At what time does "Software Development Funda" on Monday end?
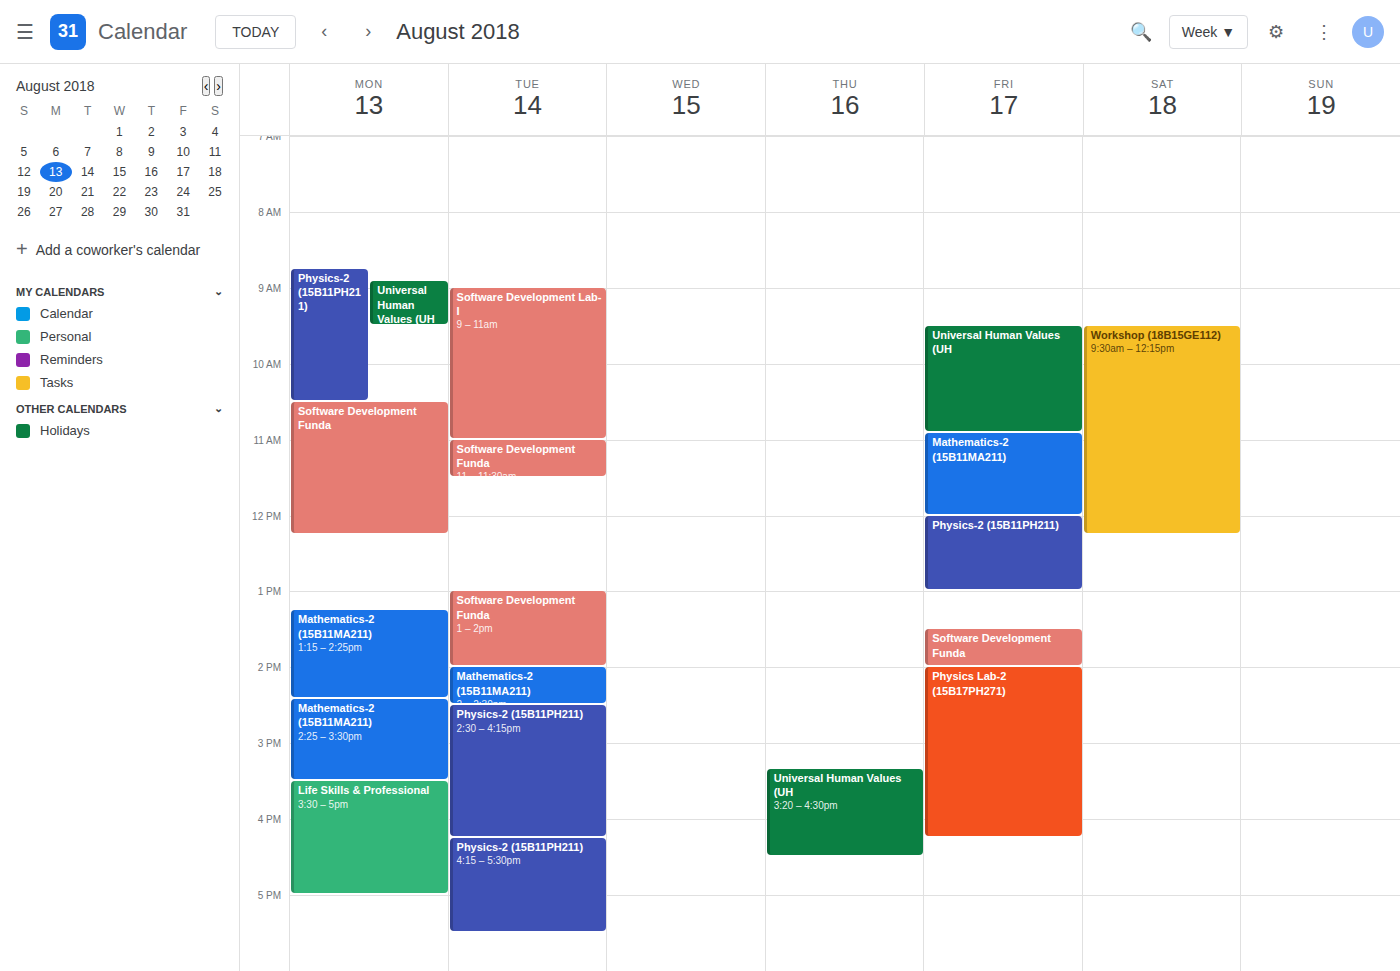
12:15 PM